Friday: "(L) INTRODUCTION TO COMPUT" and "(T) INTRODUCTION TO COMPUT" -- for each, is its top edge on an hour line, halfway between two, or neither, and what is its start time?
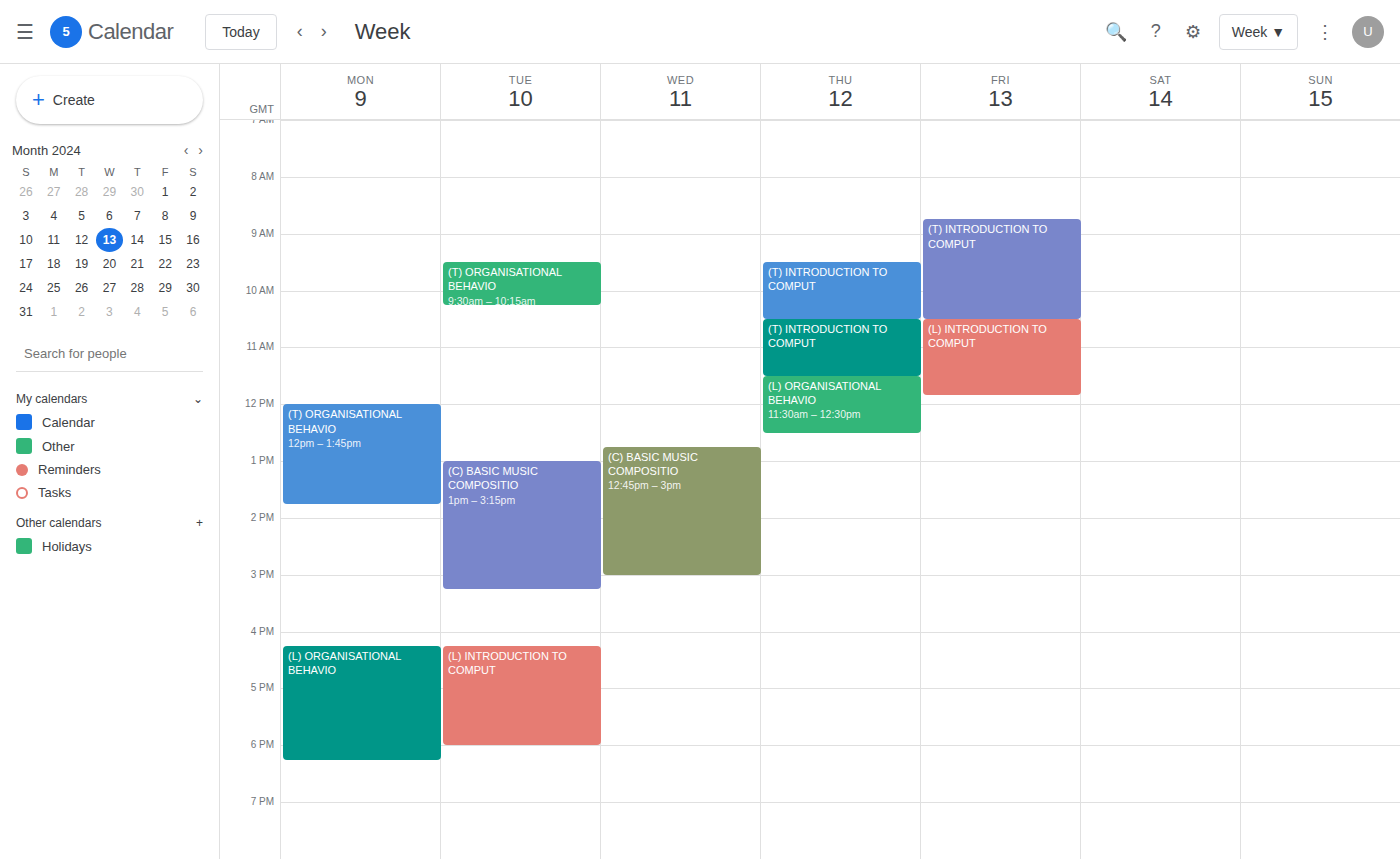
"(L) INTRODUCTION TO COMPUT": 10:30 AM, halfway between the 10 AM and 11 AM lines. "(T) INTRODUCTION TO COMPUT": 8:45 AM, neither: three quarters of the way from the 8 AM line to the 9 AM line.